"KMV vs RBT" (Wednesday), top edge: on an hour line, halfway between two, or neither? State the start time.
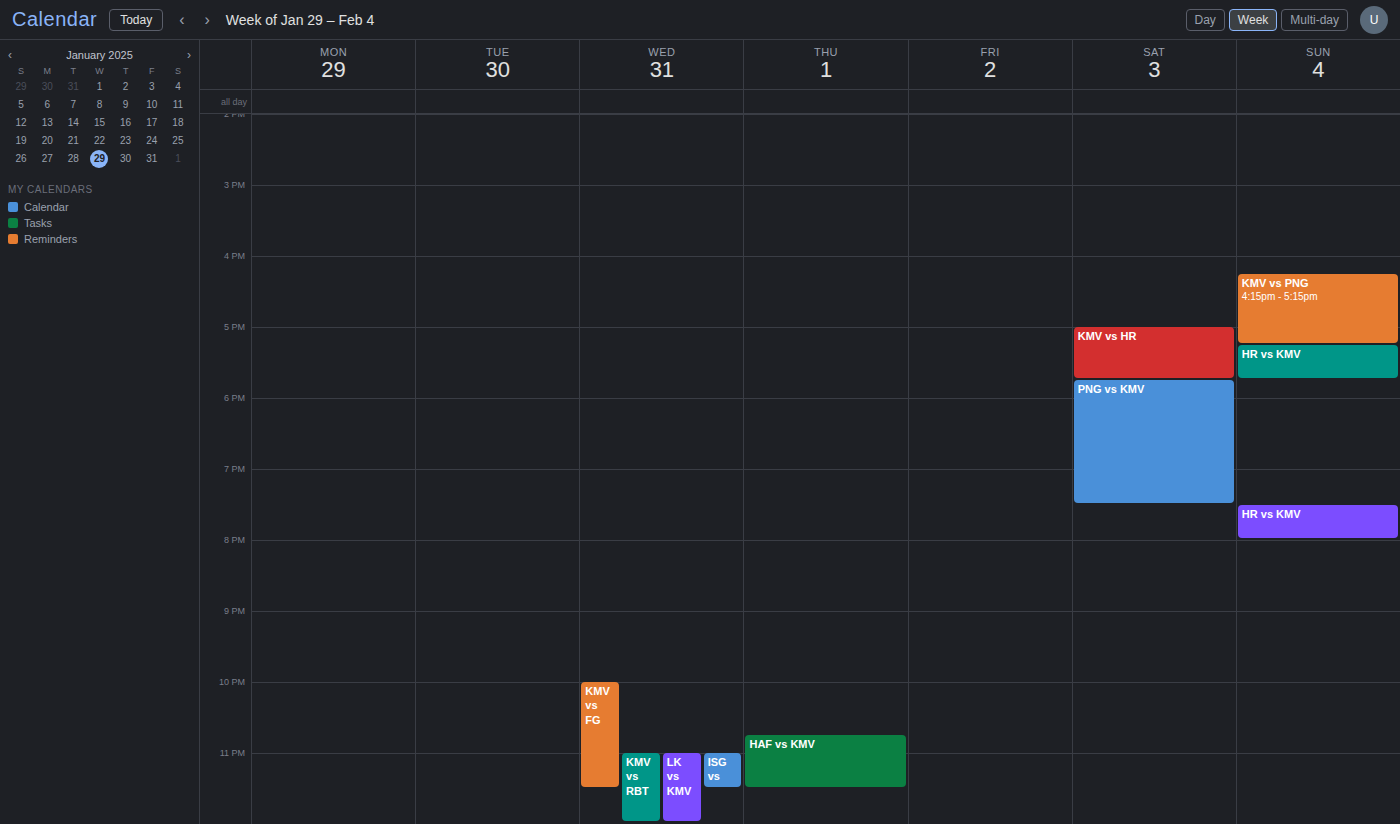
11:00 PM -- exactly on the 11 PM line.